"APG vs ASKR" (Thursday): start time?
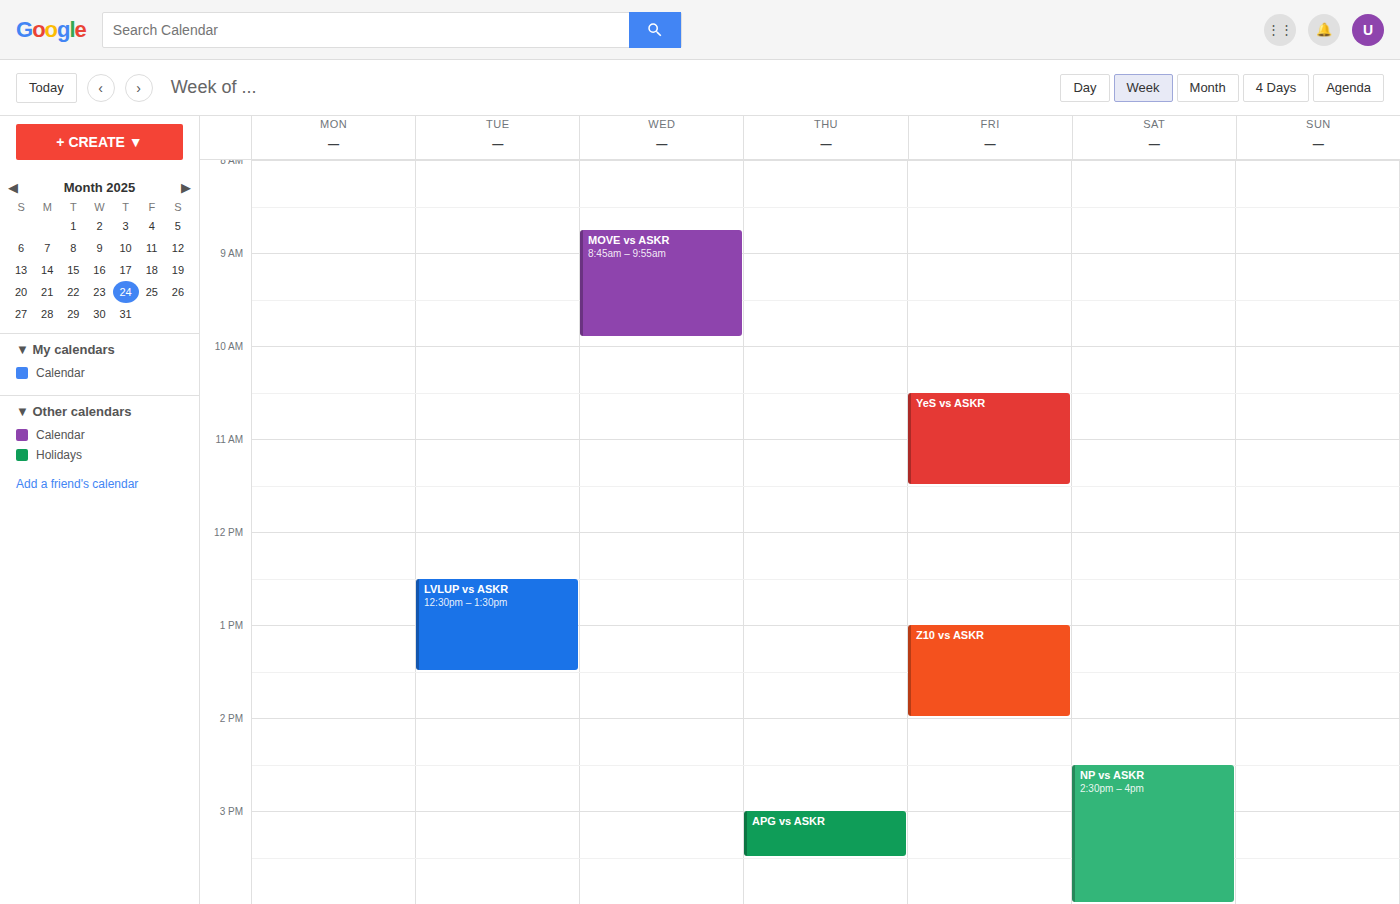
15:00